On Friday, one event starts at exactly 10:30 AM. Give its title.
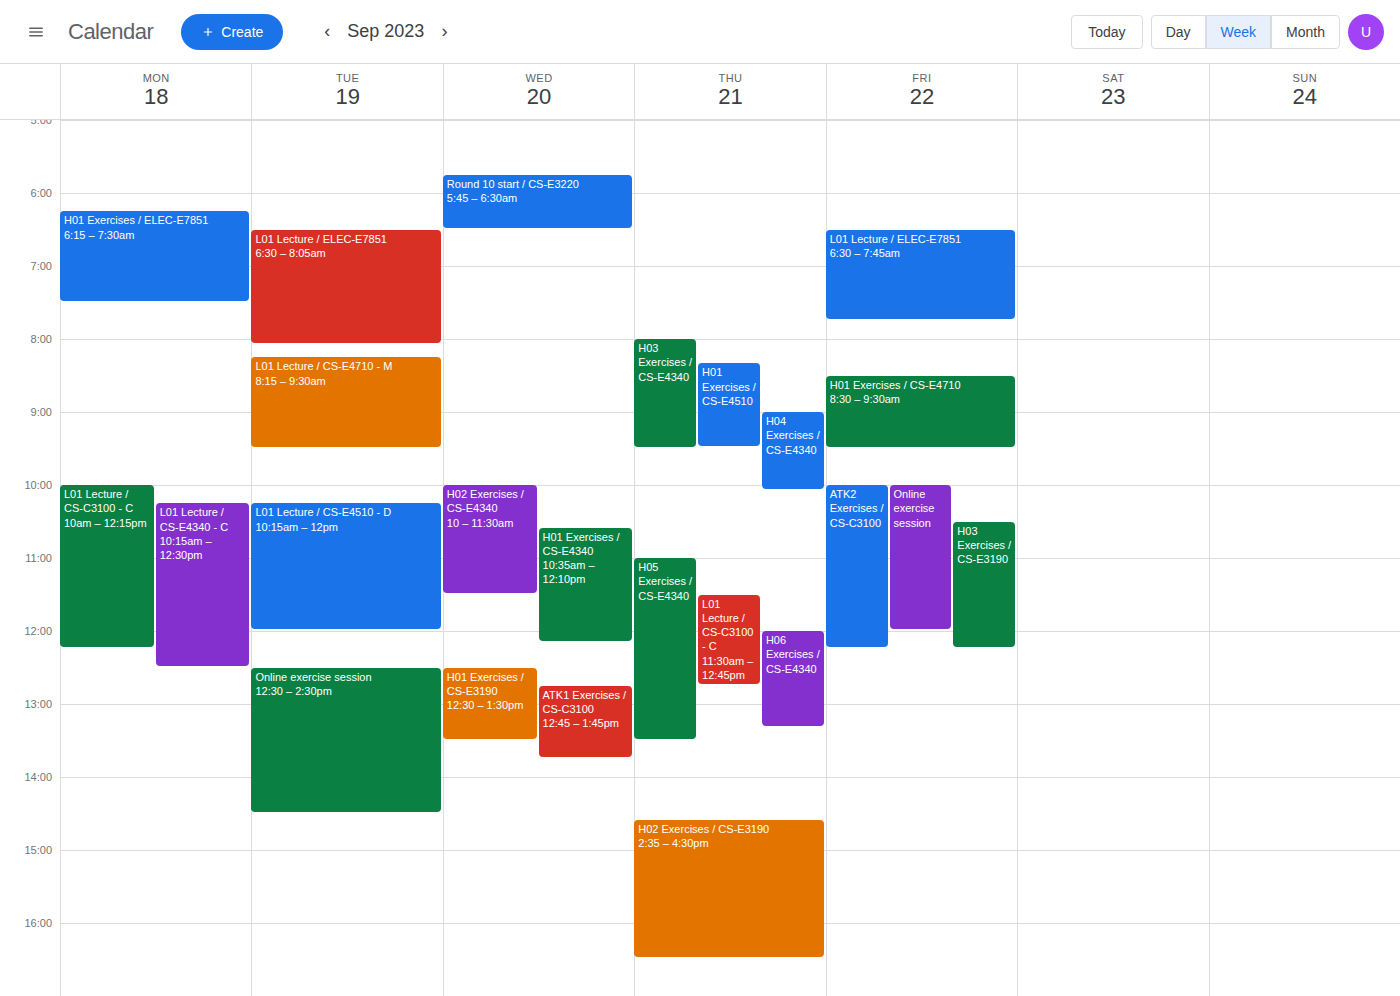
"H03 Exercises / CS-E3190"